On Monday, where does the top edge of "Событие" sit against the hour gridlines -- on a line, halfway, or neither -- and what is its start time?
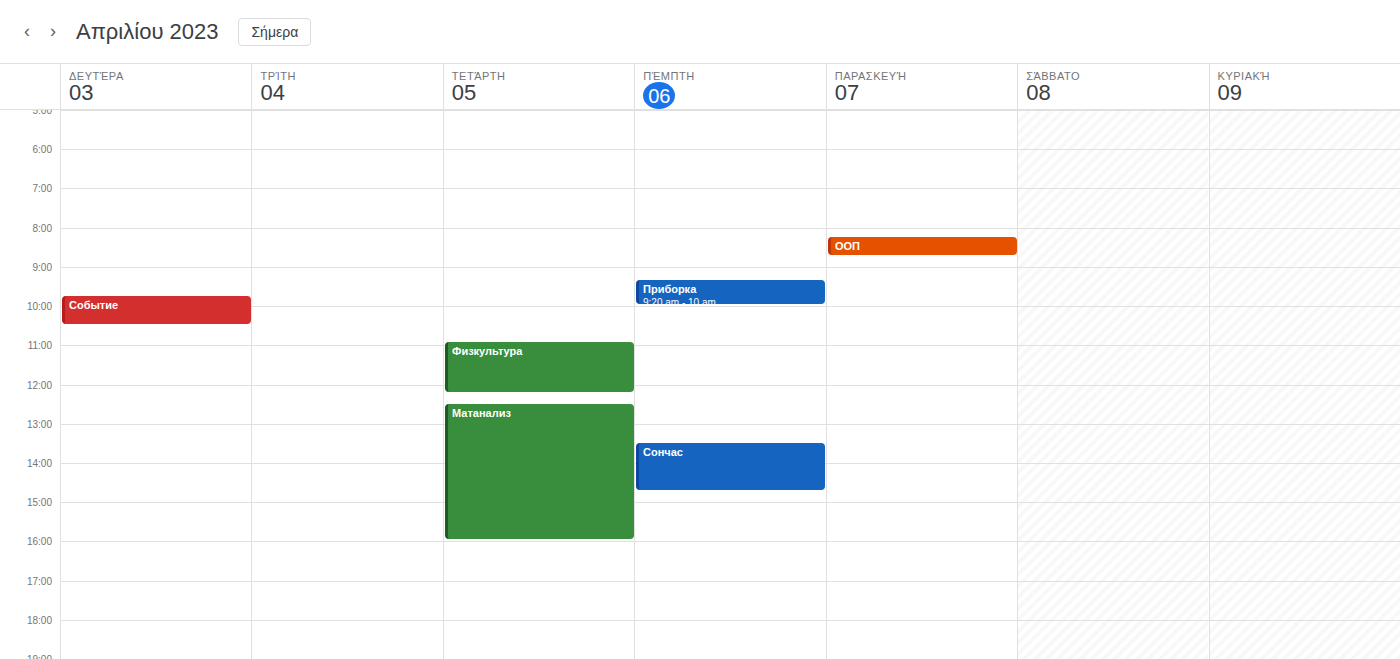
09:45 -- neither: three quarters of the way from the 09:00 line to the 10:00 line.